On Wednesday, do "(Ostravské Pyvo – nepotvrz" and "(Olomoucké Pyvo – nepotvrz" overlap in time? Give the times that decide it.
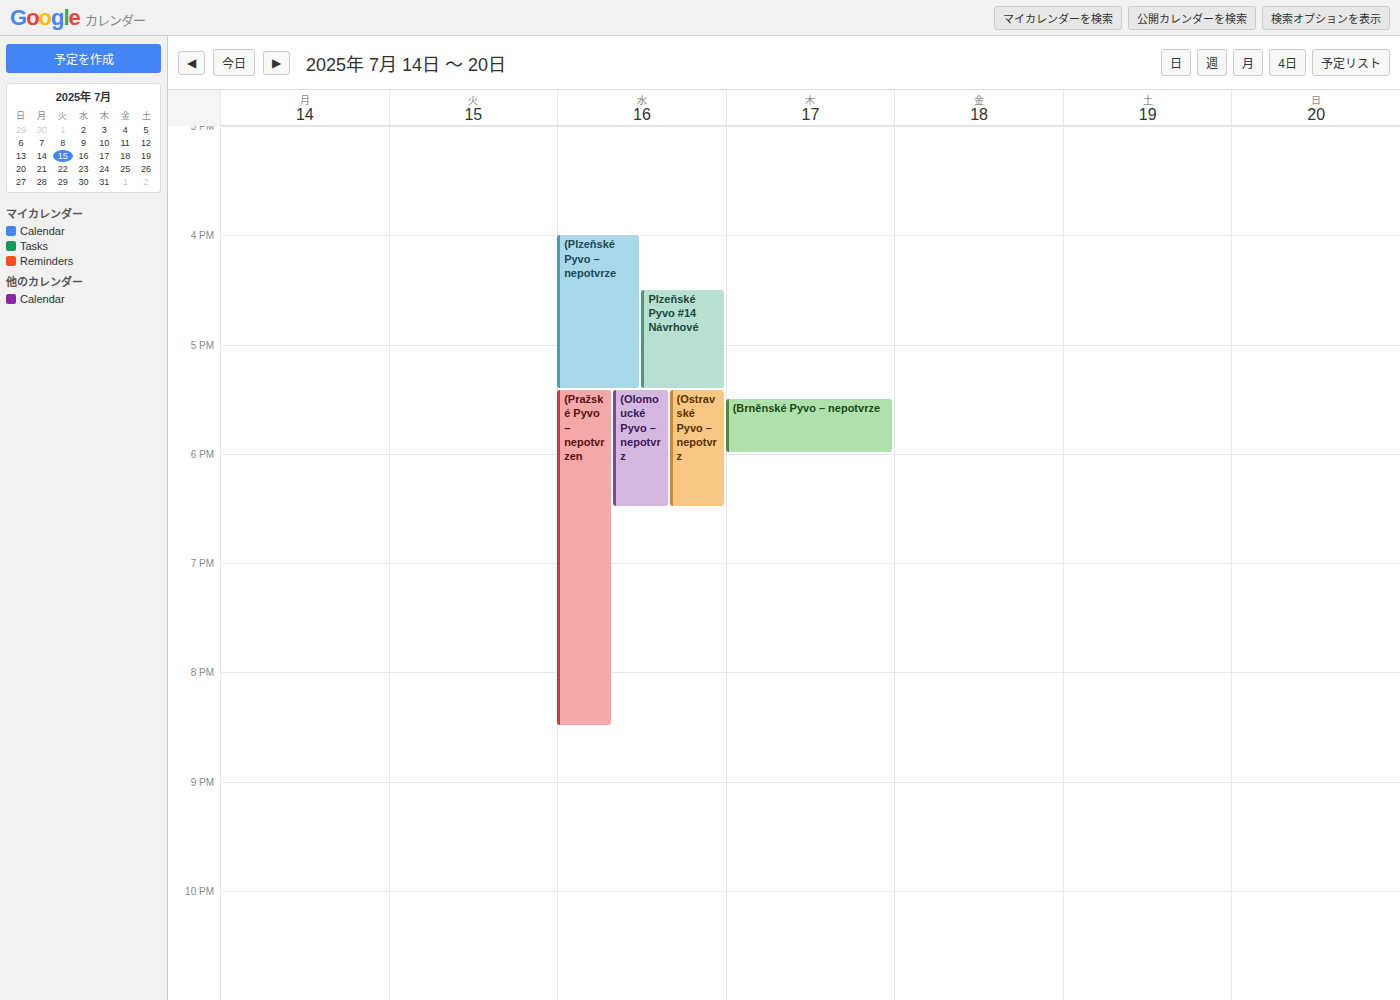
"(Olomoucké Pyvo – nepotvrz" runs 5:25 PM to 6:30 PM, inside "(Ostravské Pyvo – nepotvrz" -- they overlap.